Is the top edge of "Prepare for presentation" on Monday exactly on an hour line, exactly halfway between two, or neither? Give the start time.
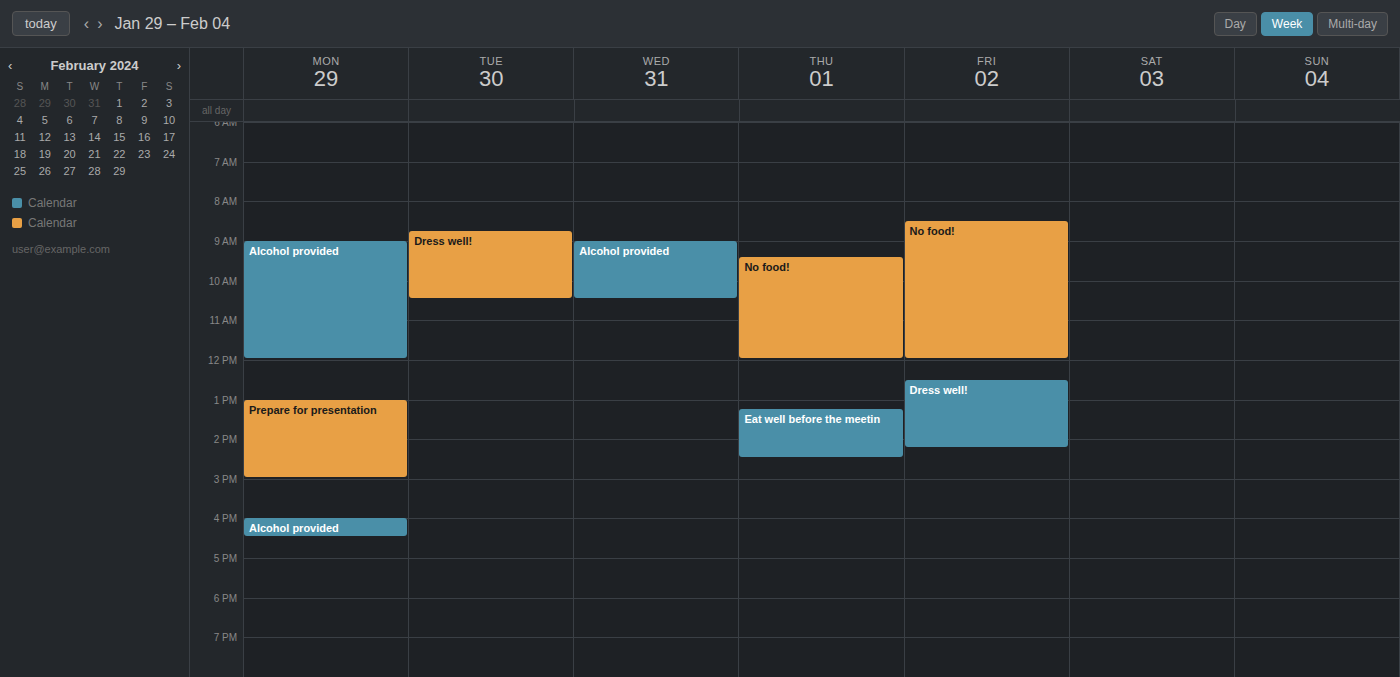
1:00 PM -- exactly on the 1 PM line.